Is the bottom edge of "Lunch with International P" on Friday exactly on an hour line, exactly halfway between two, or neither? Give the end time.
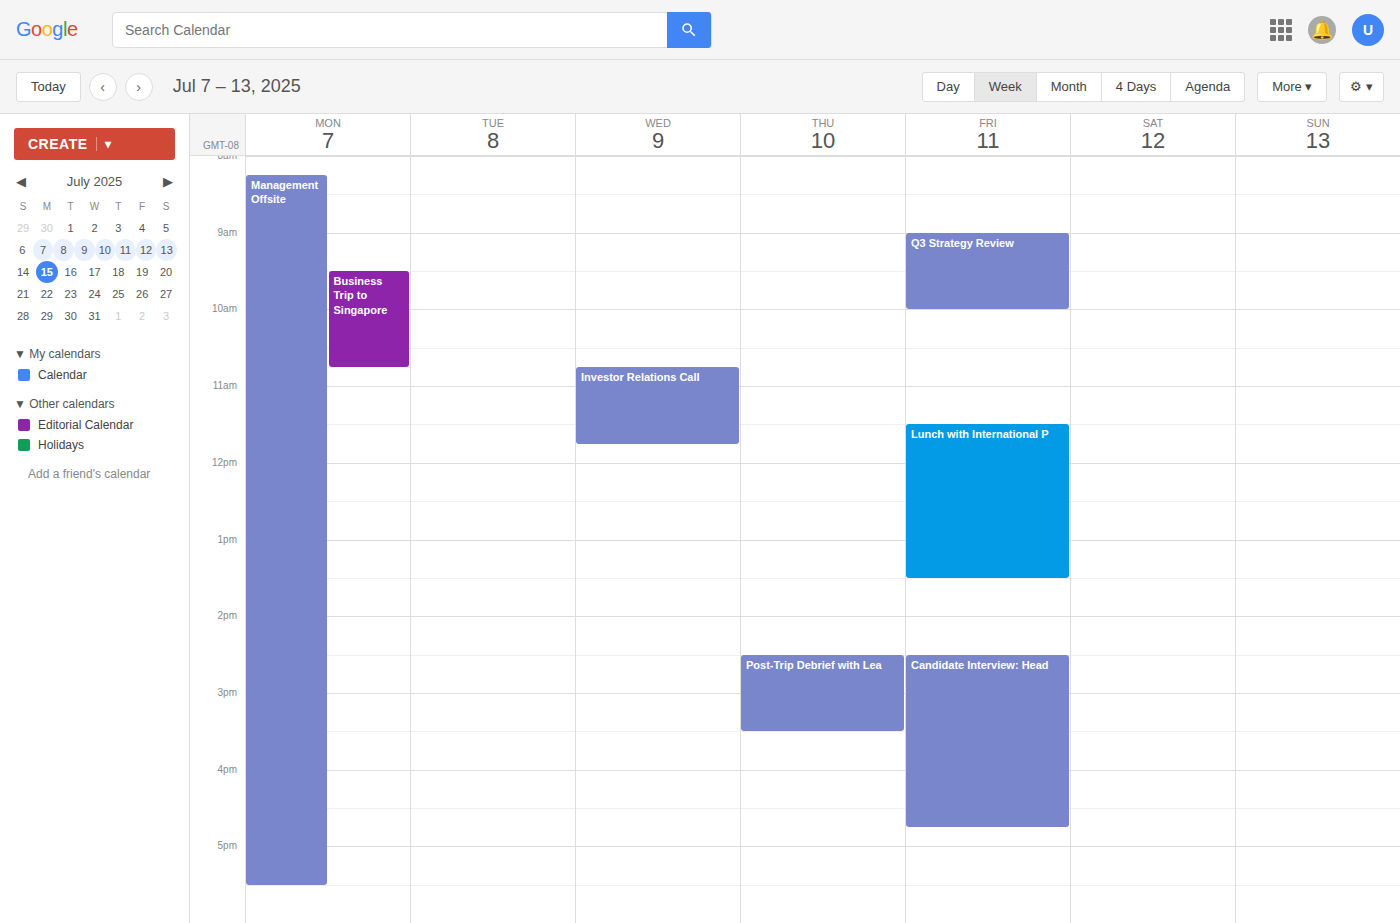
1:30 PM -- halfway between the 1 PM and 2 PM lines.